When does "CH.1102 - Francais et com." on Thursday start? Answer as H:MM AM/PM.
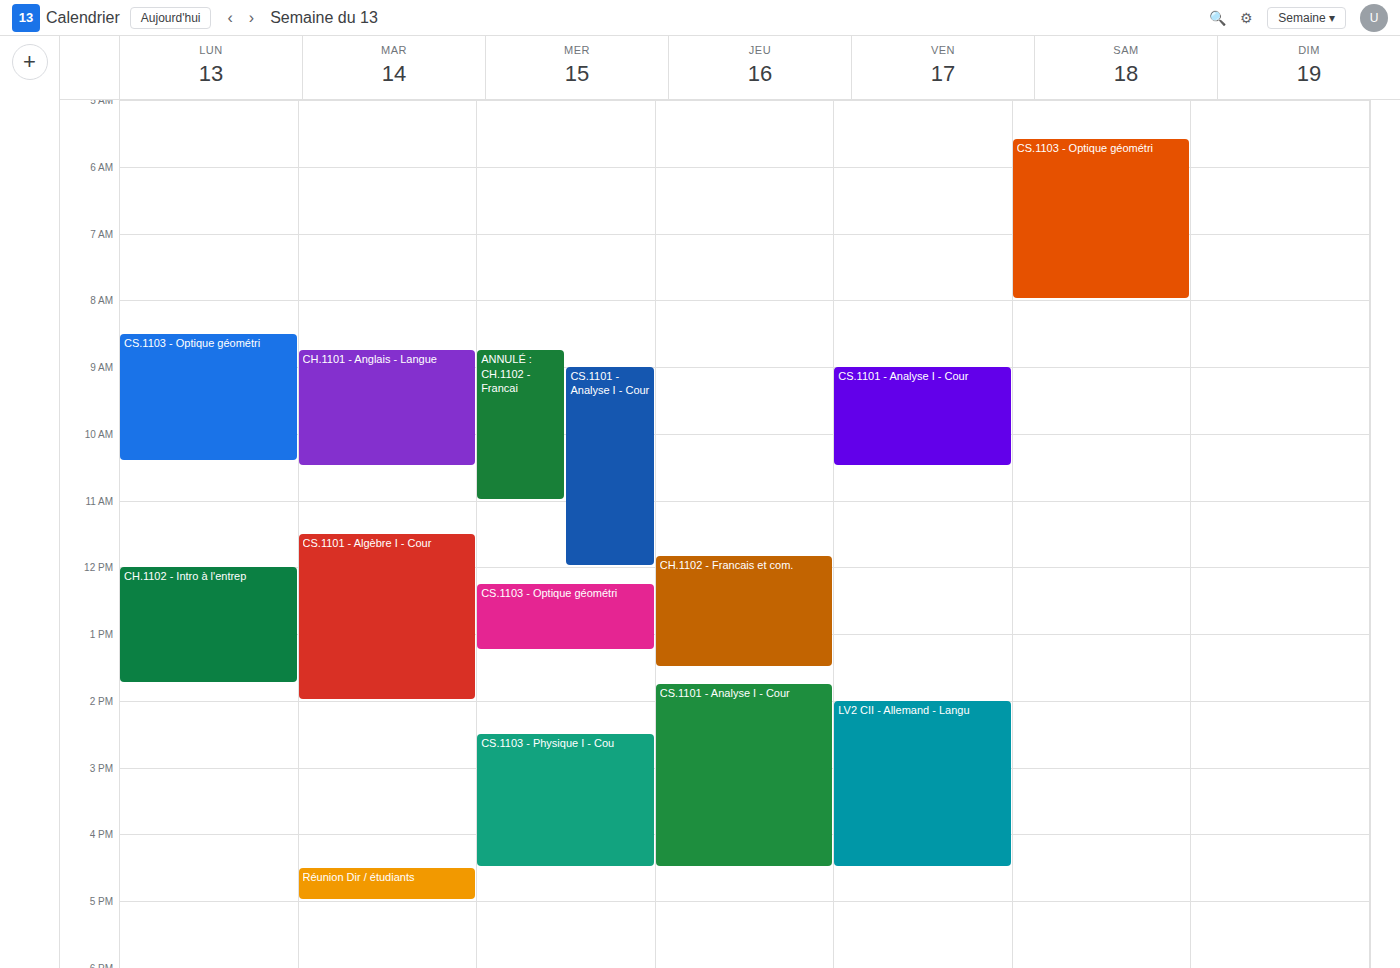
11:50 AM